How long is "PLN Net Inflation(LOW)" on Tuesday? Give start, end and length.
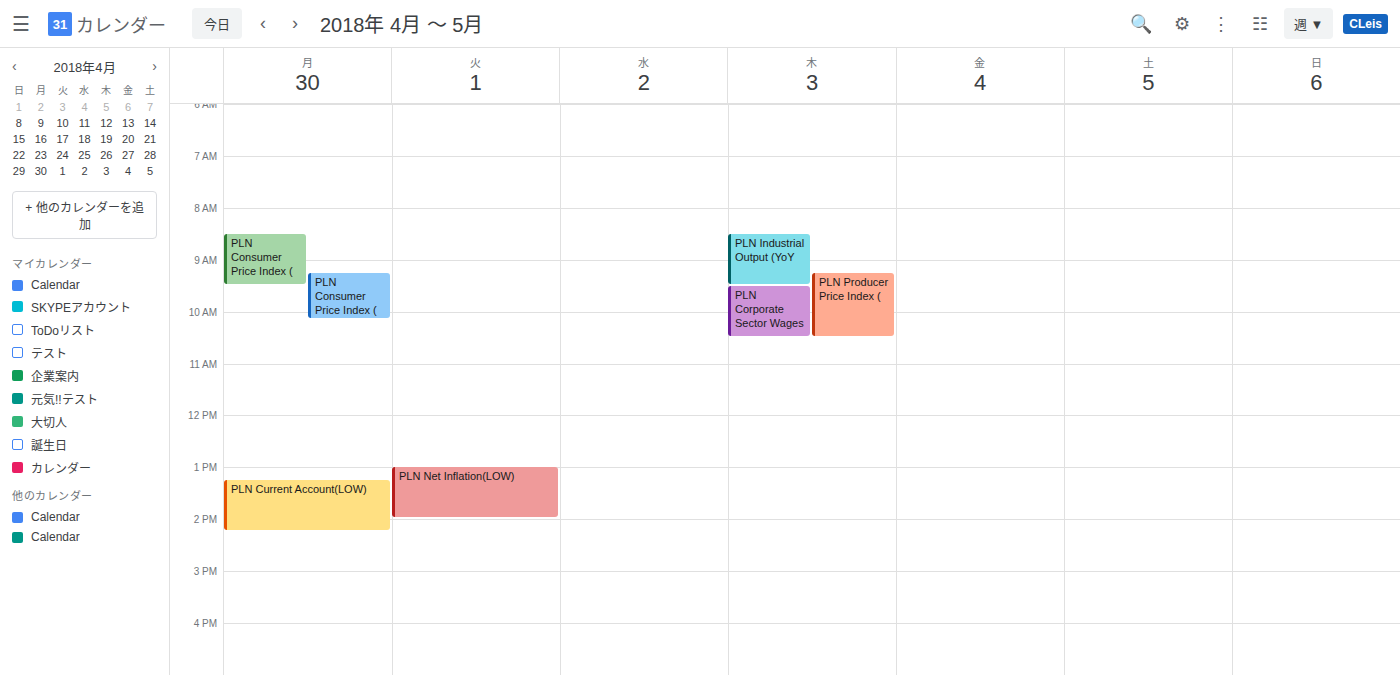
1:00 PM to 2:00 PM, 1 hour